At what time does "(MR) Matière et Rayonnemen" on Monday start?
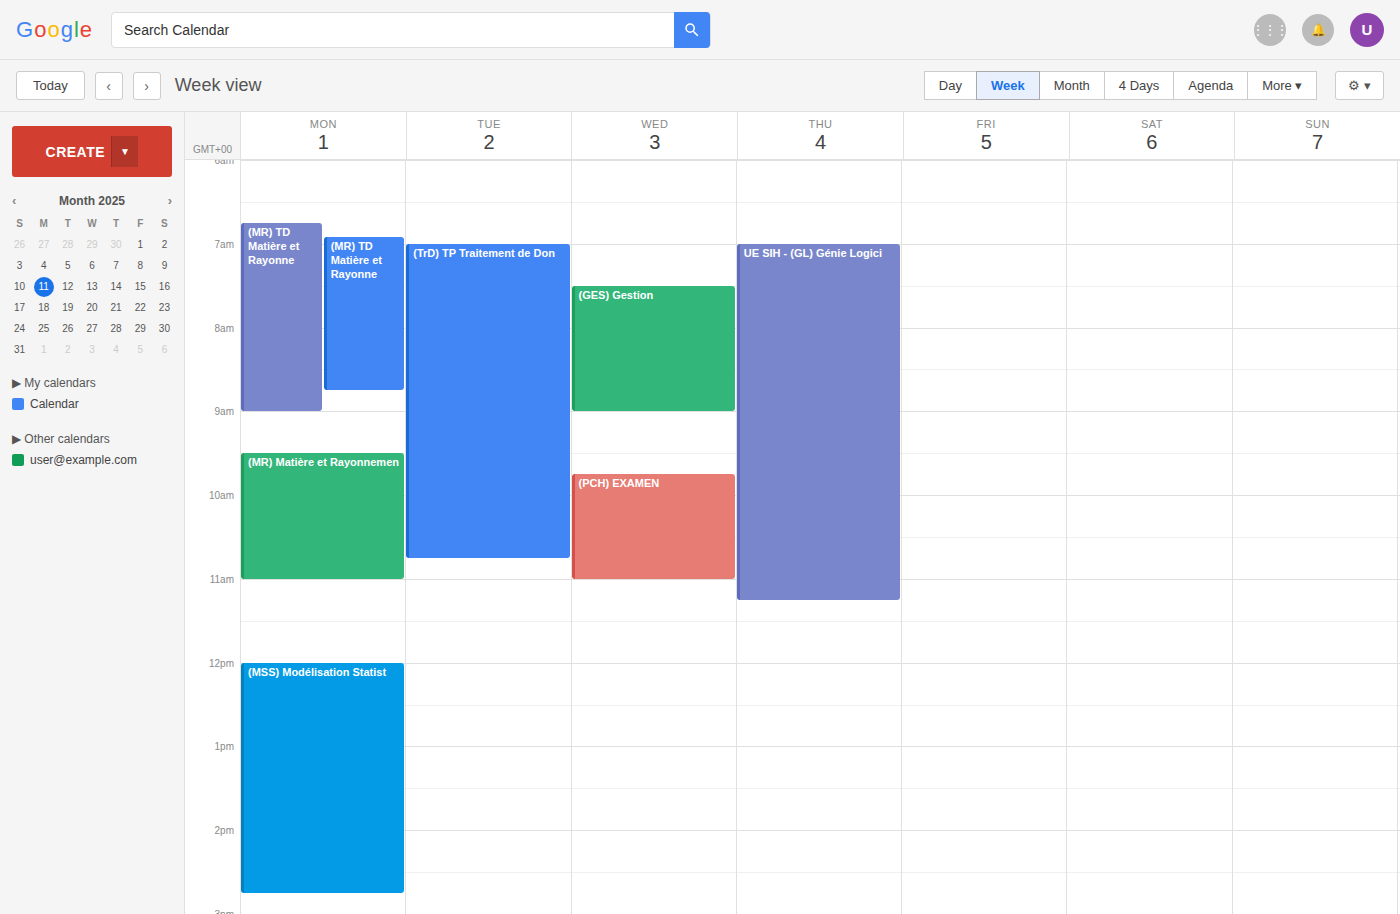
09:30